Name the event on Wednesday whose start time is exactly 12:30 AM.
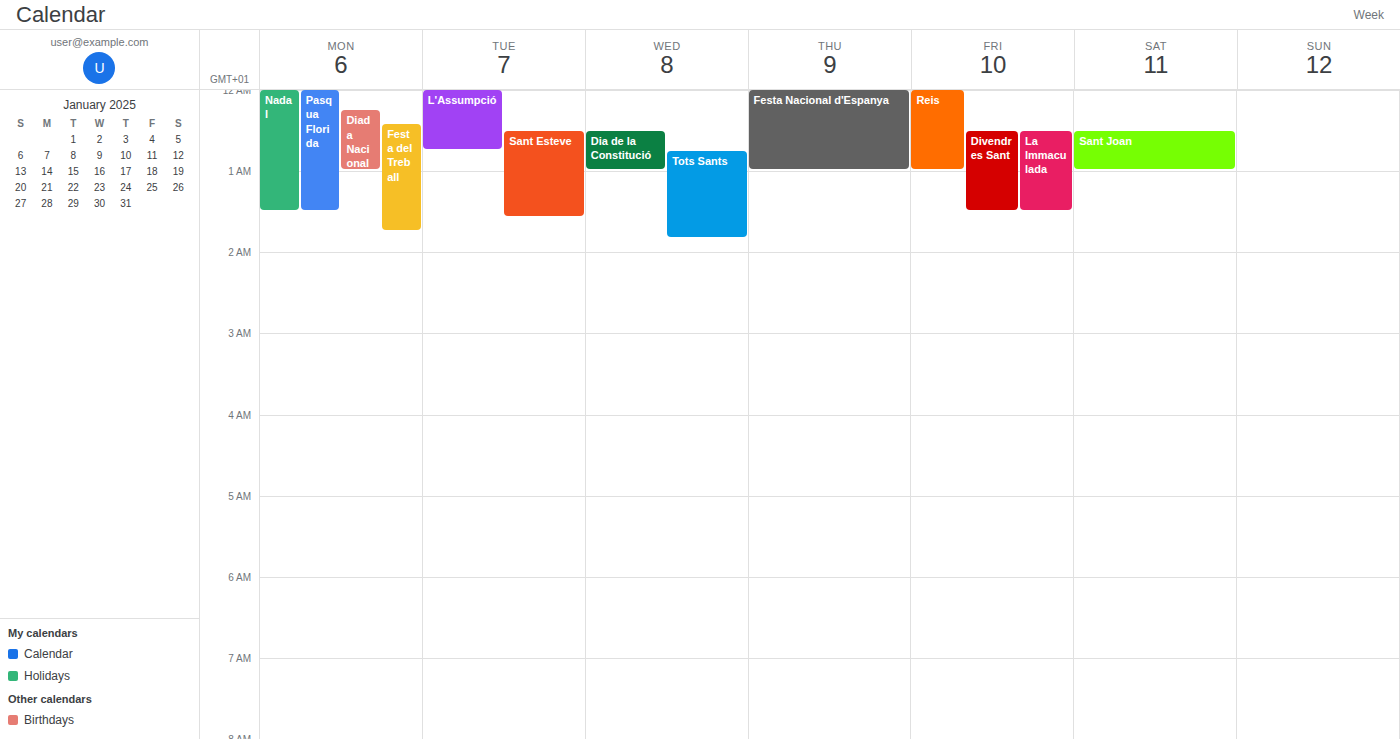
"Dia de la Constitució"